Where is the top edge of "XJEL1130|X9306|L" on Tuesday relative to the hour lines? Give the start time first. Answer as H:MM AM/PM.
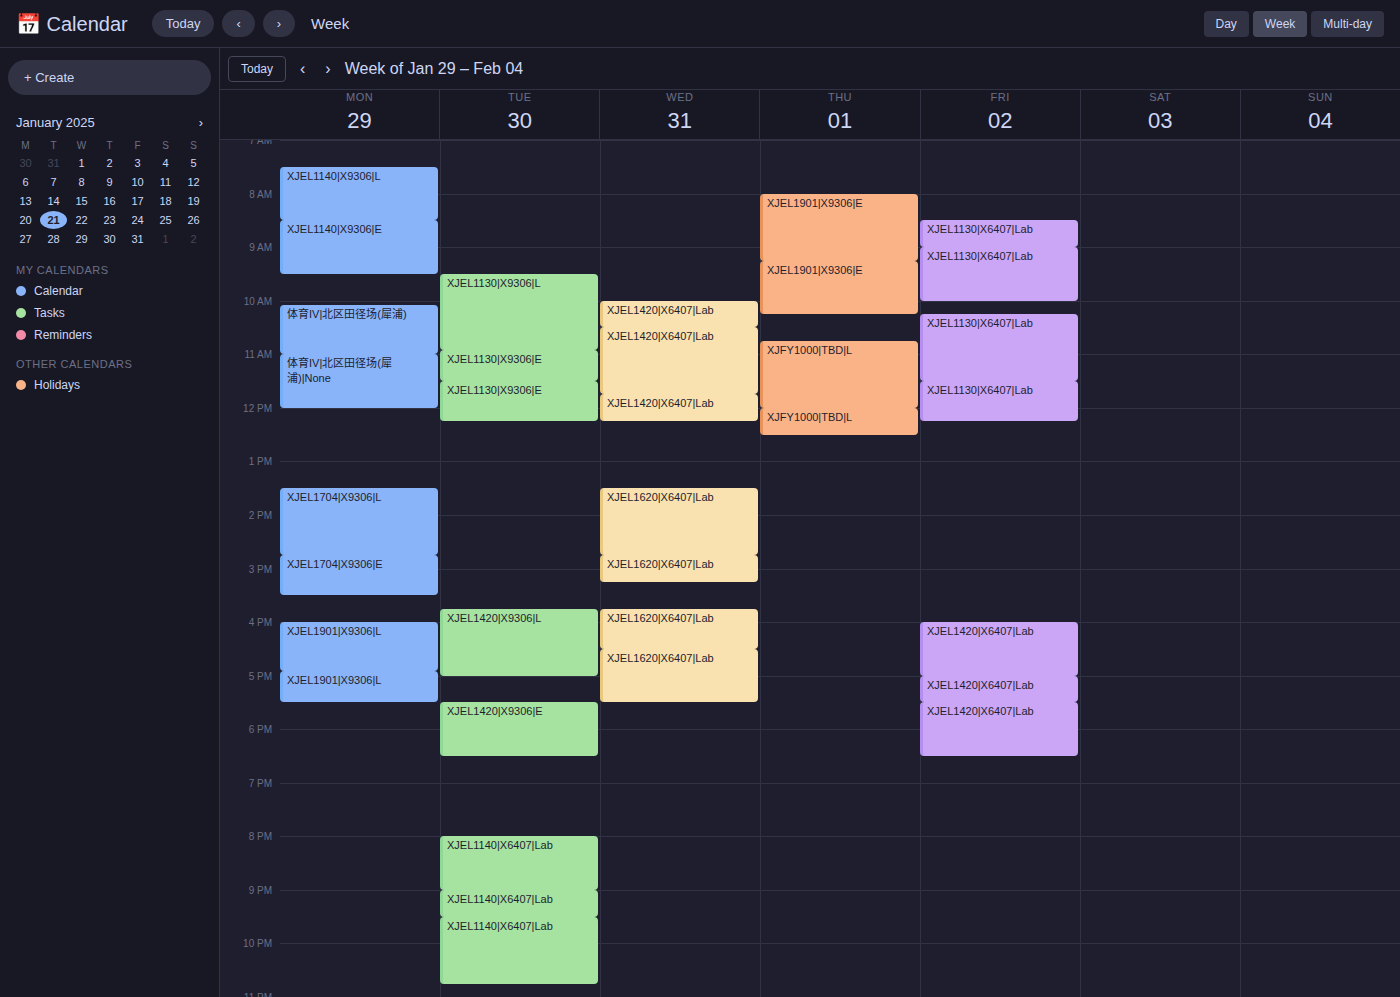
9:30 AM -- halfway between the 9 AM and 10 AM lines.